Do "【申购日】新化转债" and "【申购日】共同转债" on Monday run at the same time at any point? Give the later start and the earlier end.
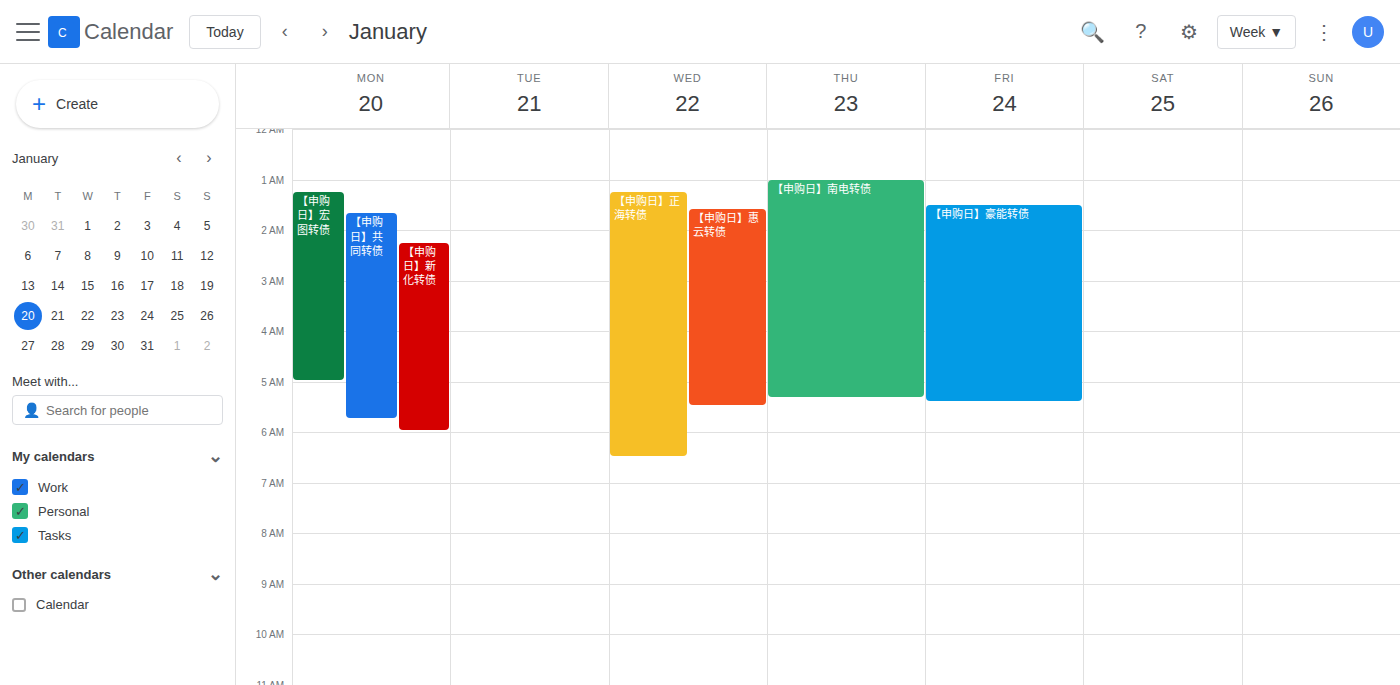
"【申购日】新化转债" starts at 2:15 AM, before "【申购日】共同转债" ends at 5:45 AM -- they overlap.